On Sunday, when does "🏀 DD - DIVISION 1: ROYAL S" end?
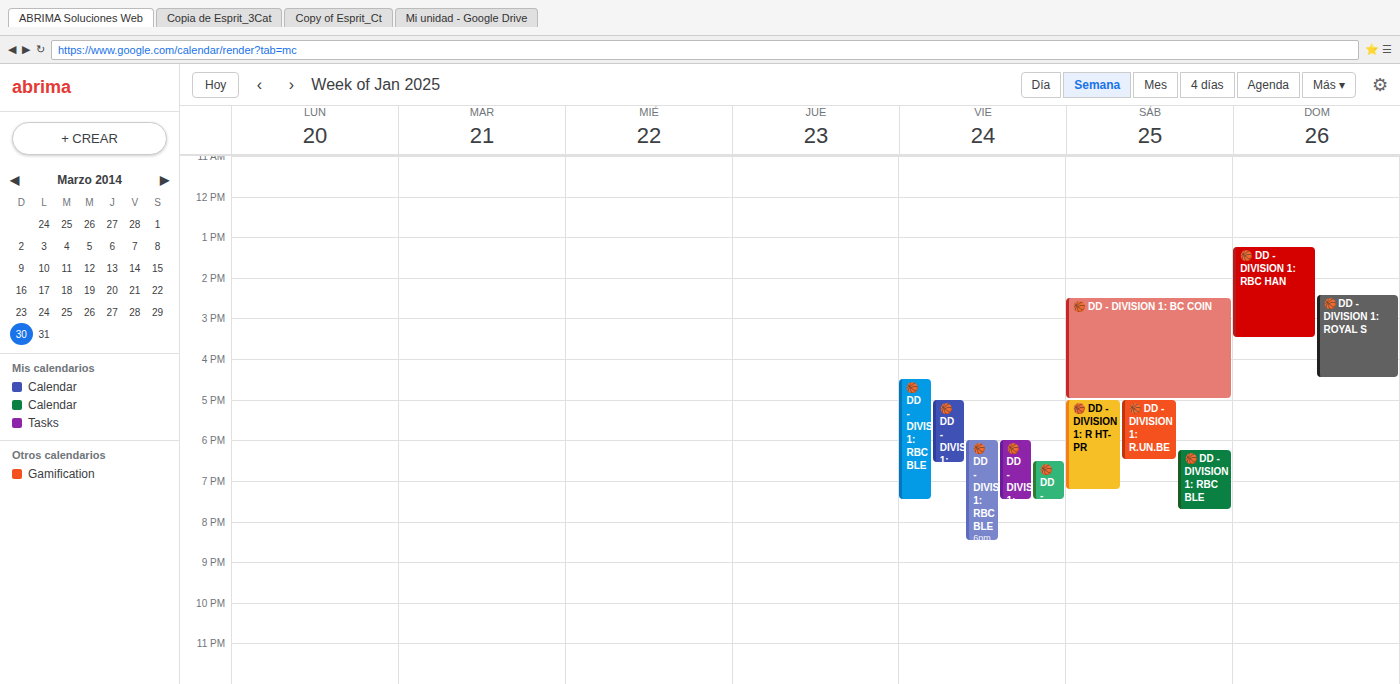
4:30 PM